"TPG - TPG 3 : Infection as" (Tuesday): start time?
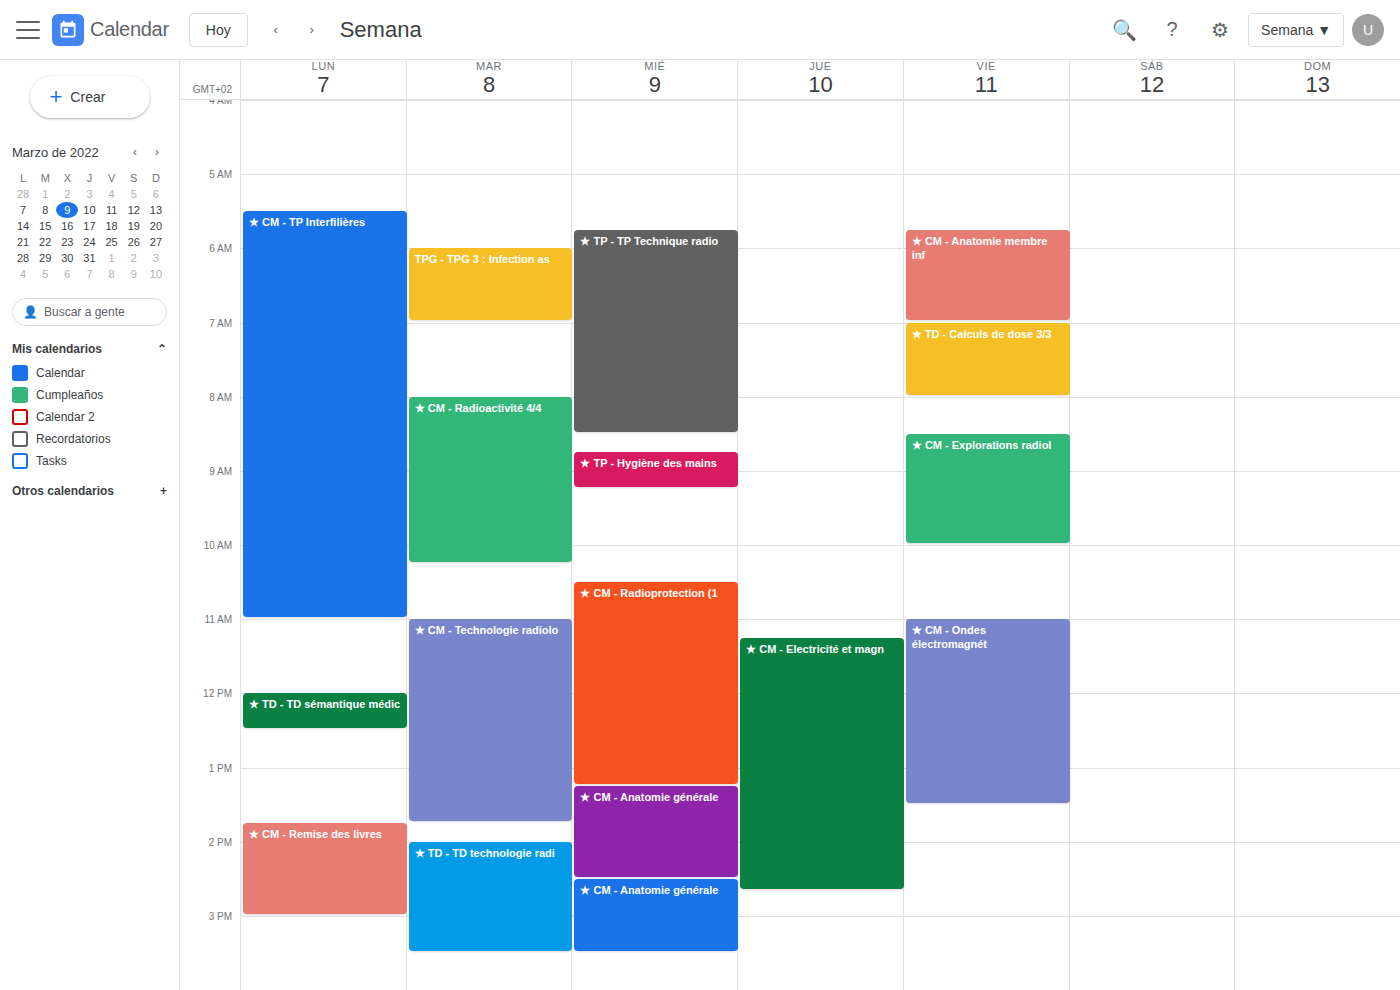
06:00